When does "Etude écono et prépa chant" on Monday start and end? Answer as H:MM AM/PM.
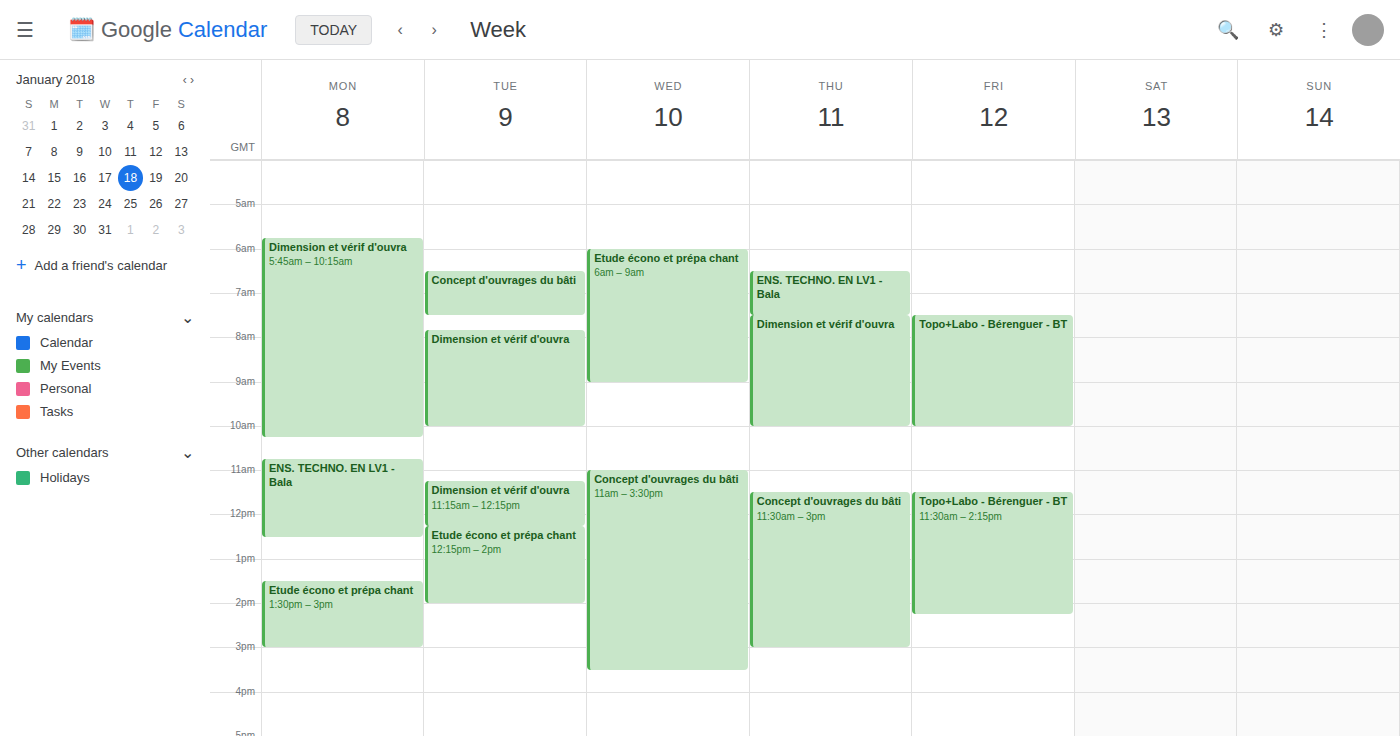
1:30 PM to 3:00 PM